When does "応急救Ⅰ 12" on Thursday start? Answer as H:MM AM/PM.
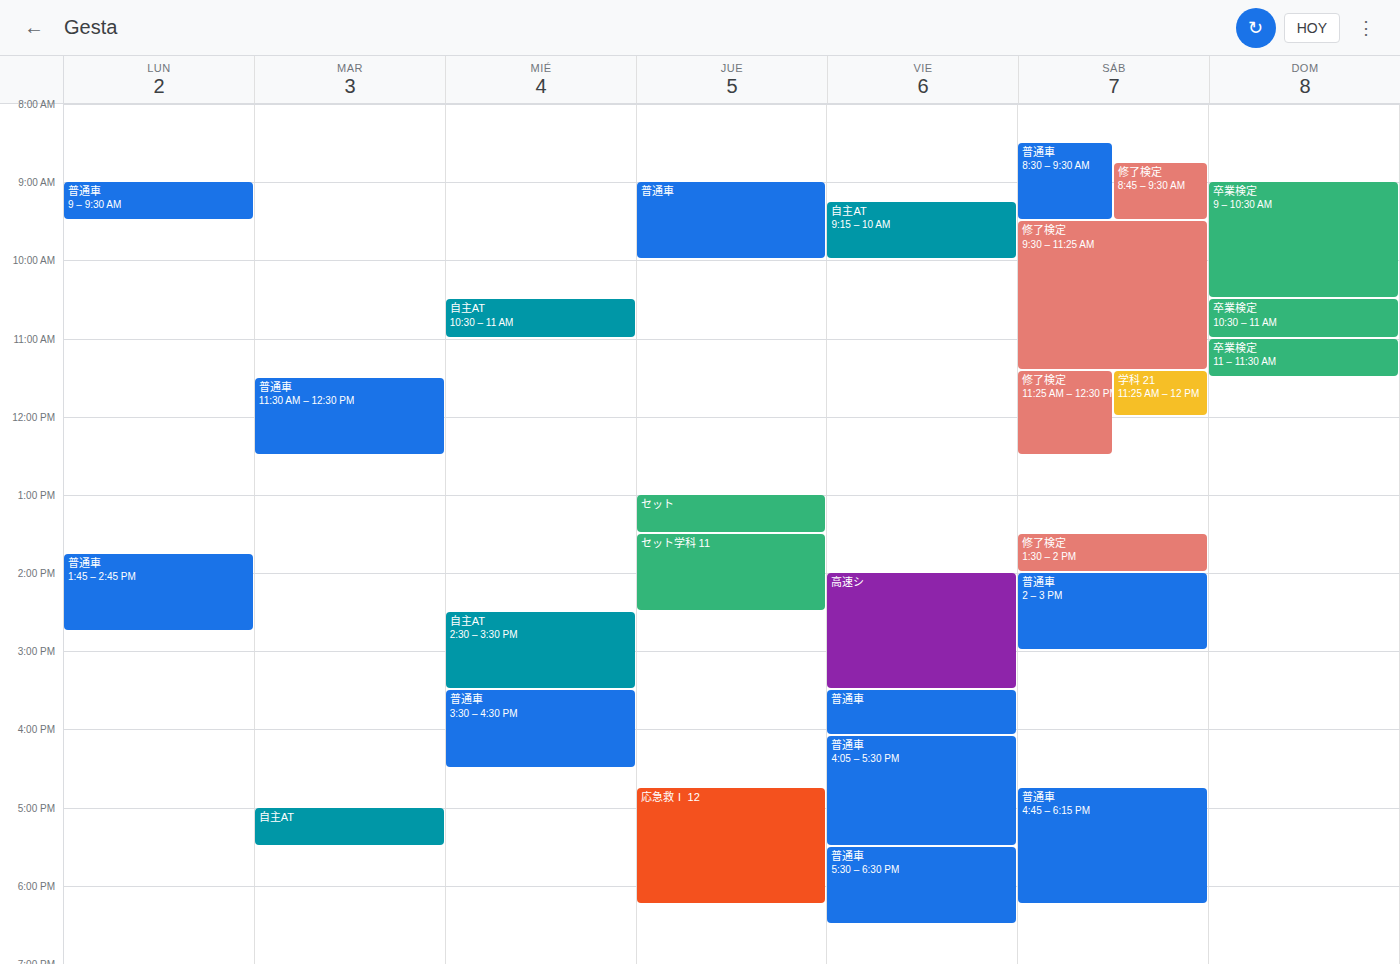
4:45 PM